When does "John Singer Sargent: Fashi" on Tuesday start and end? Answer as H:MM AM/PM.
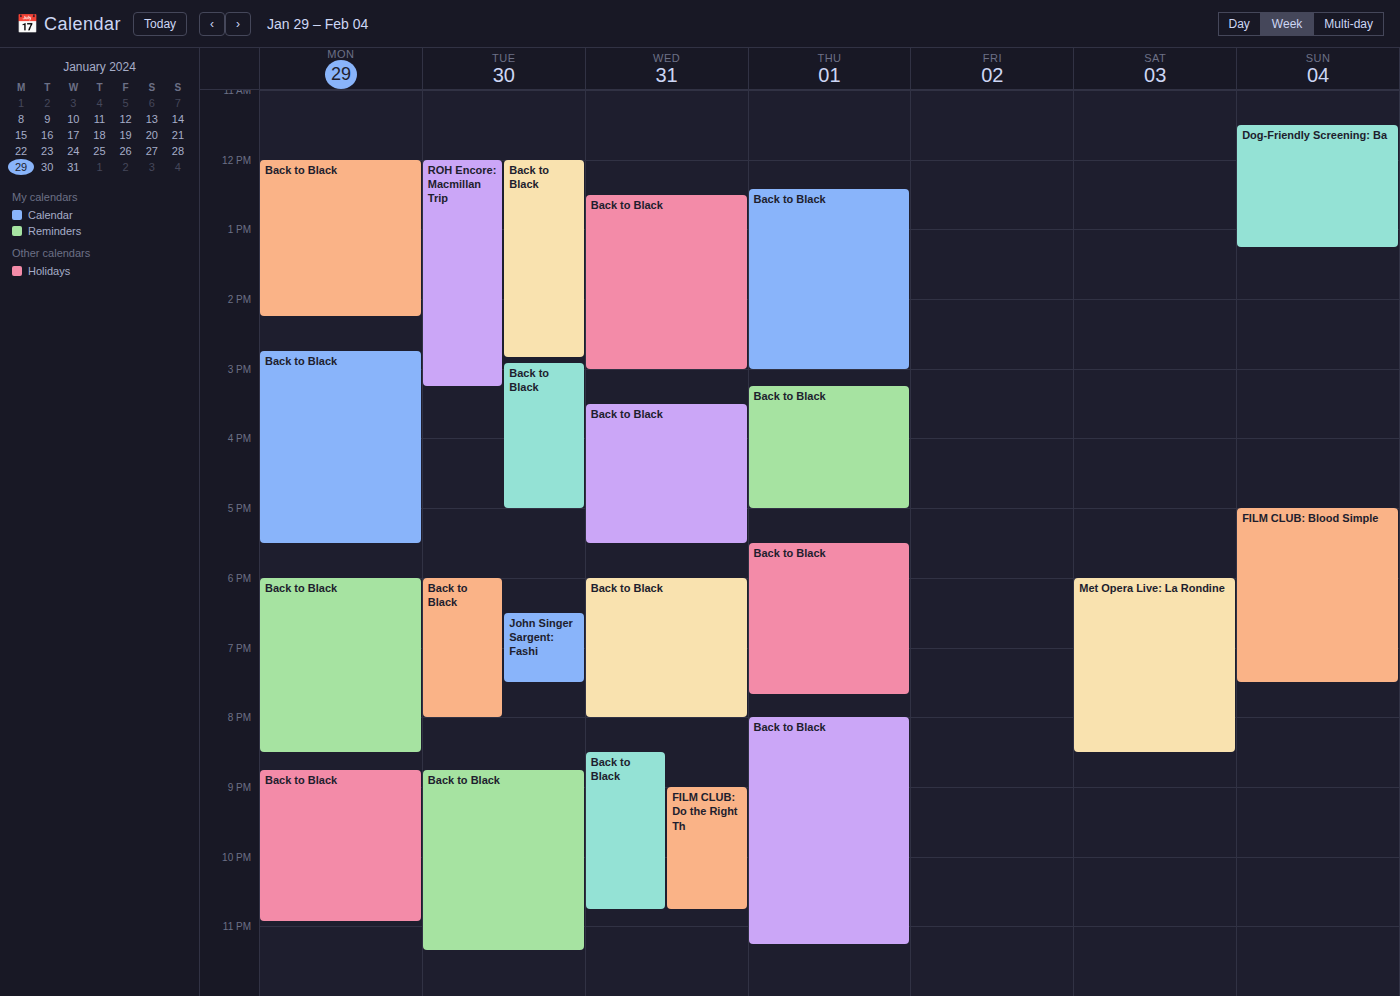
6:30 PM to 7:30 PM